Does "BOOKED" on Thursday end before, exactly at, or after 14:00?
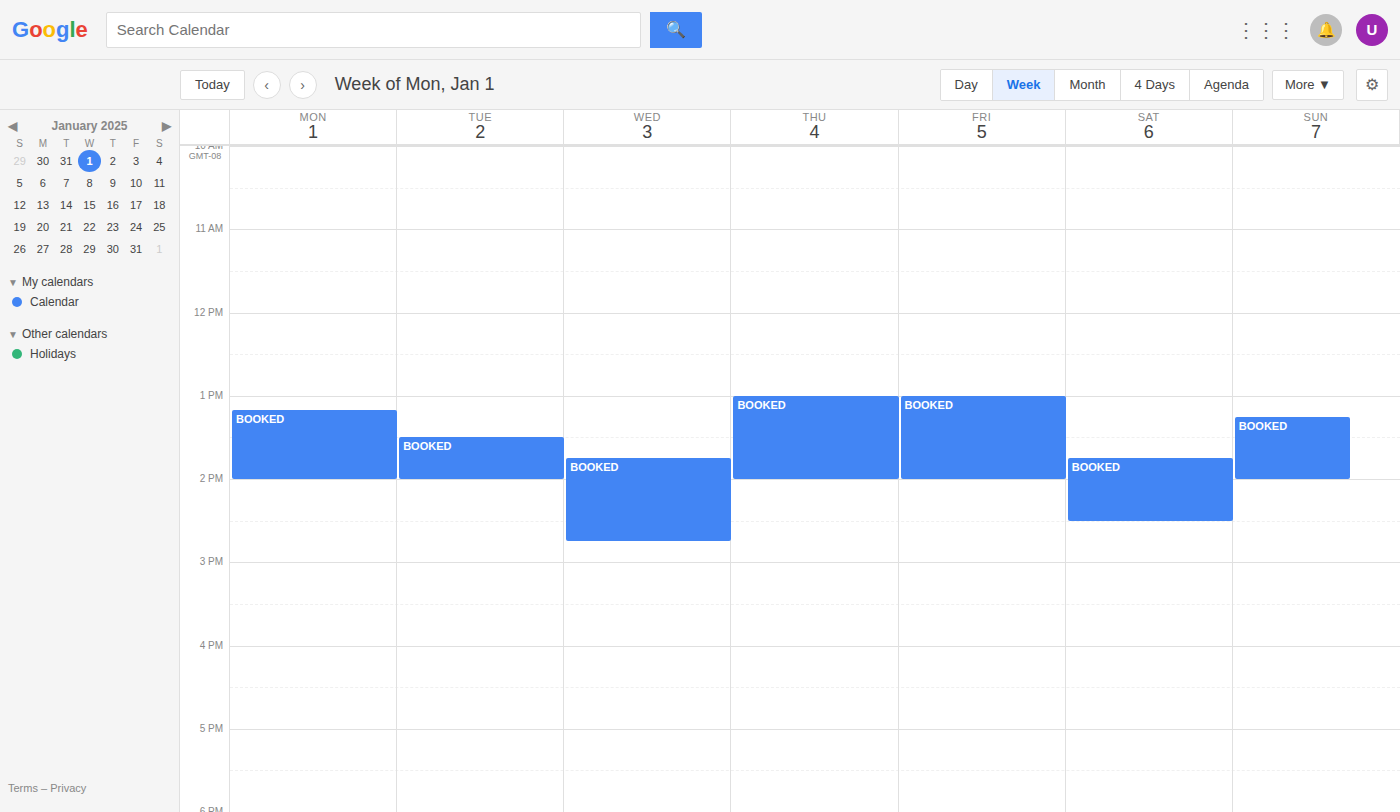
14:00 -- exactly at 14:00, on the 14:00 line.